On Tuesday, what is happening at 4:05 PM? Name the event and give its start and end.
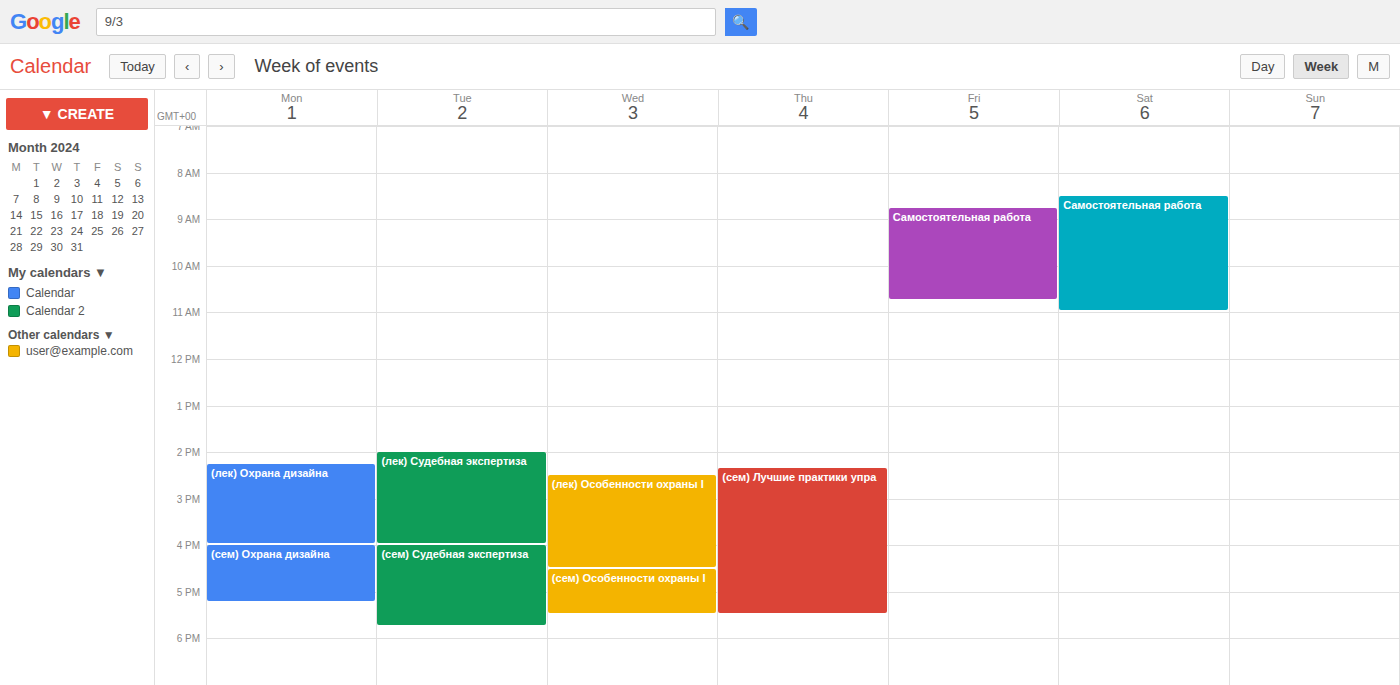
"(сем) Судебная экспертиза", 4:00 PM to 5:45 PM